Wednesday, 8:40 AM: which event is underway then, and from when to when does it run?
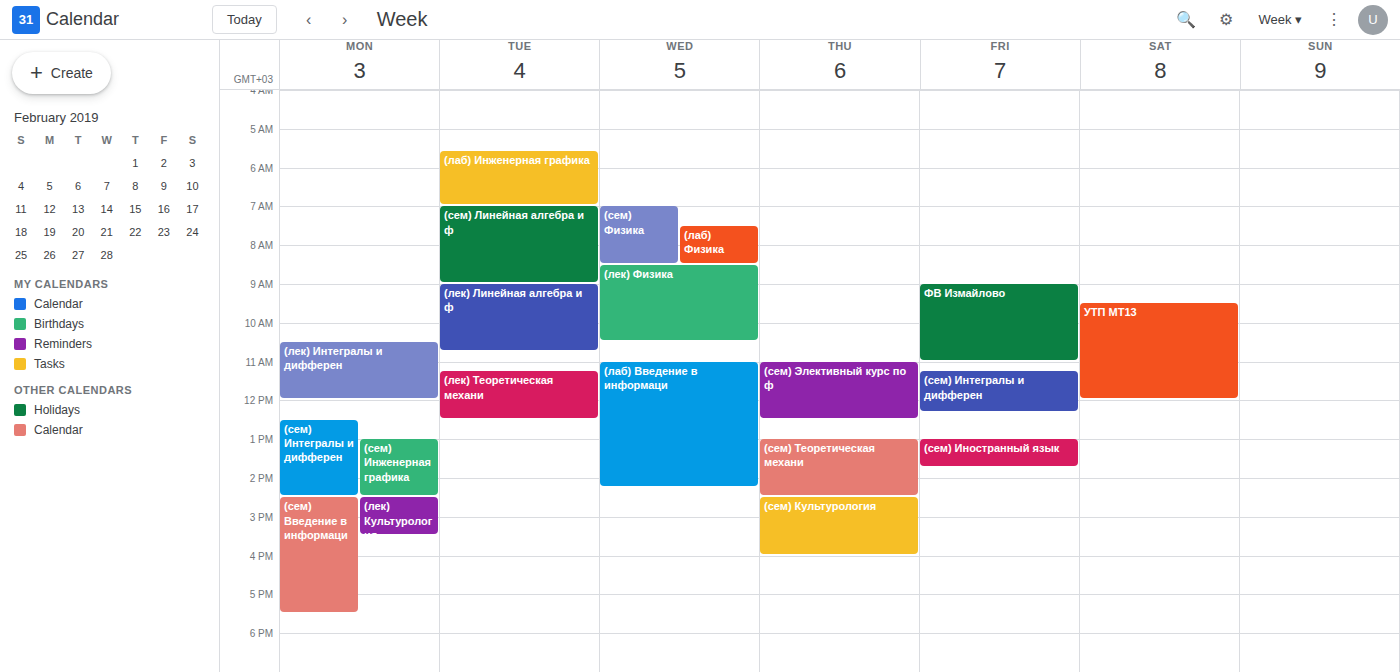
"(лек) Физика", 8:30 AM to 10:30 AM